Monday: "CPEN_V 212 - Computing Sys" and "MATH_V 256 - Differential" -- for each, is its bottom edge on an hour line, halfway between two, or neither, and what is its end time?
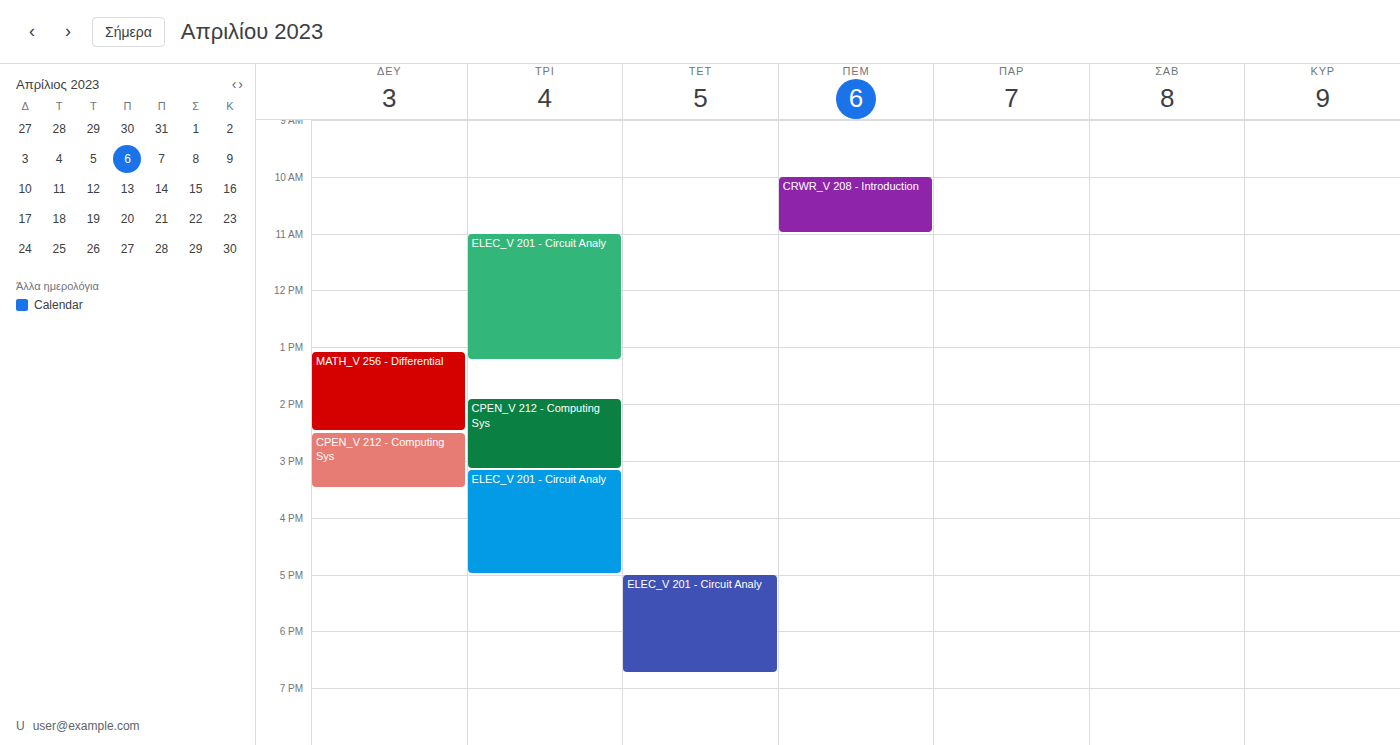
"CPEN_V 212 - Computing Sys": 3:30 PM, halfway between the 3 PM and 4 PM lines. "MATH_V 256 - Differential": 2:30 PM, halfway between the 2 PM and 3 PM lines.